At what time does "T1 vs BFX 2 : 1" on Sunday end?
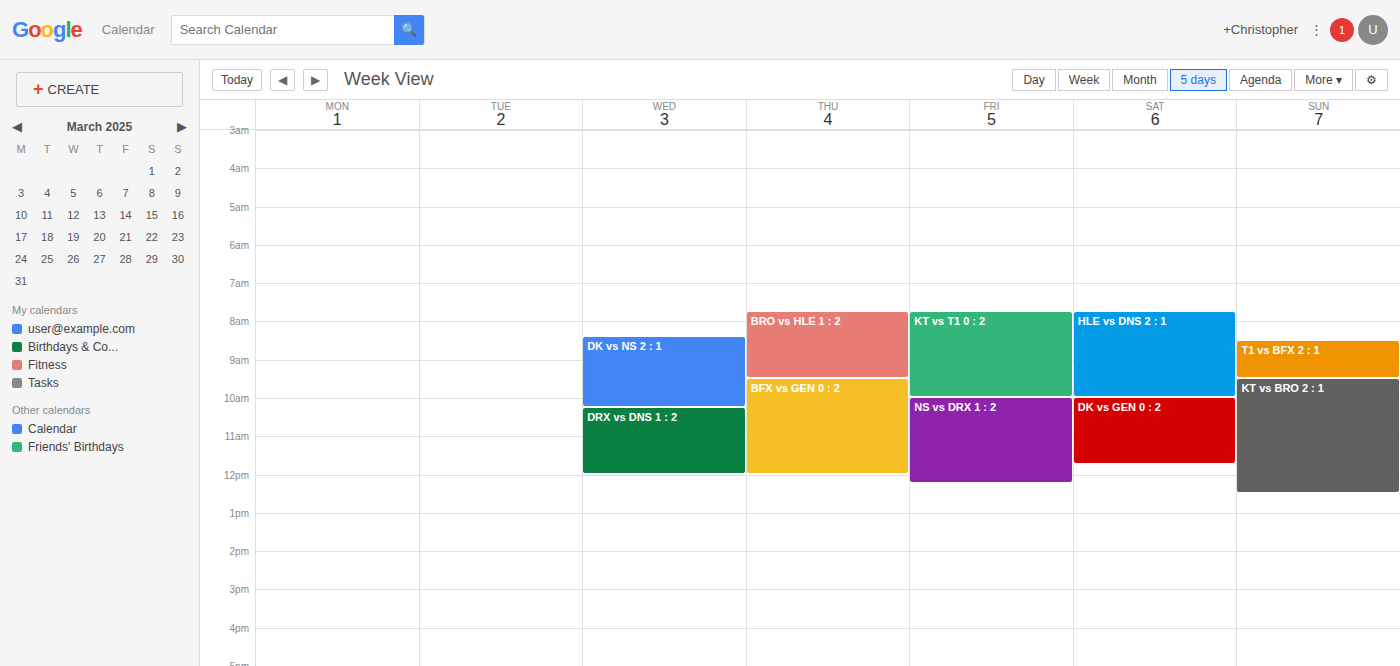
9:30 AM